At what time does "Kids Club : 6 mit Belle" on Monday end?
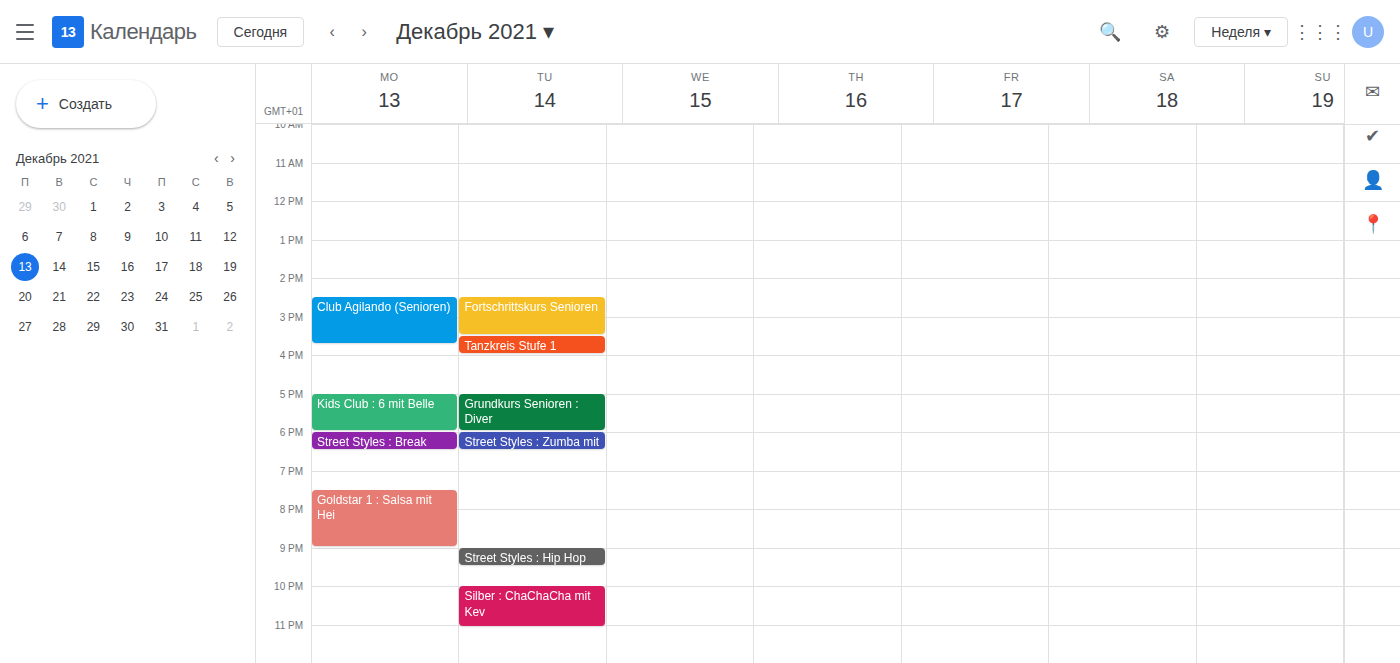
6:00 PM